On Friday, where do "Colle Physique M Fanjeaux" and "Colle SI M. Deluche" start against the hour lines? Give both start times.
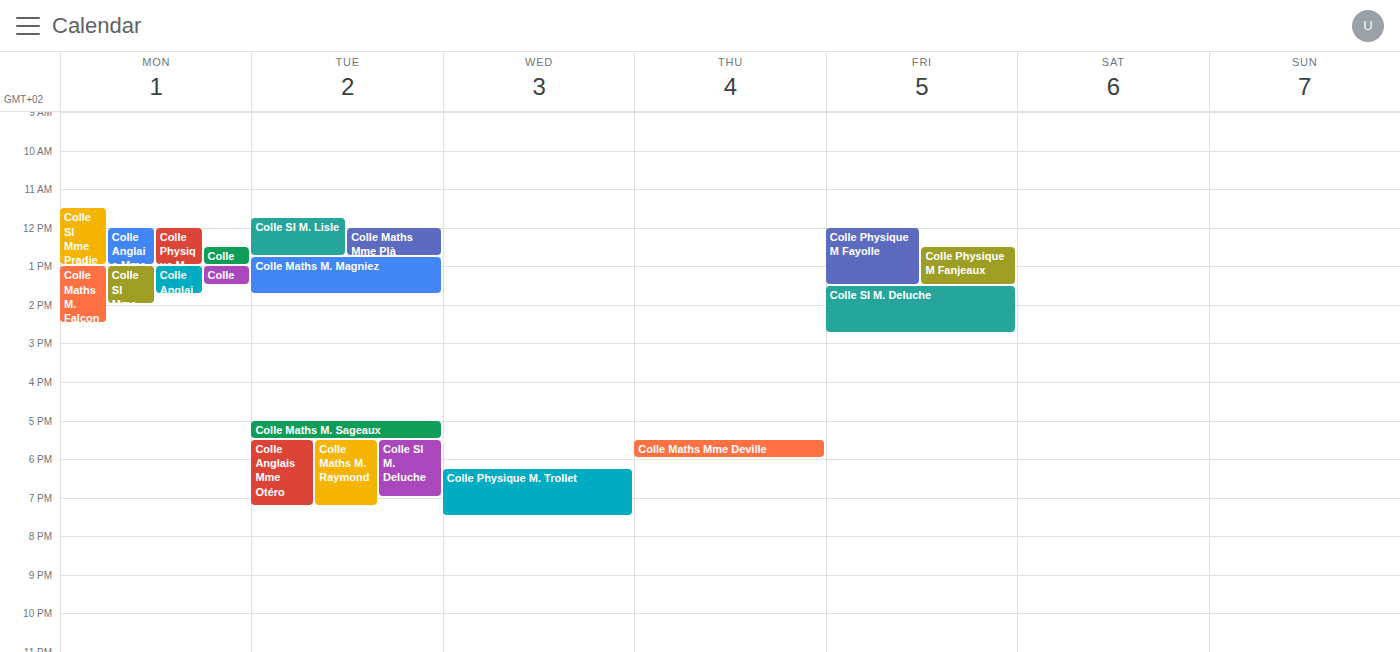
"Colle Physique M Fanjeaux": 12:30 PM, halfway between the 12 PM and 1 PM lines. "Colle SI M. Deluche": 1:30 PM, halfway between the 1 PM and 2 PM lines.